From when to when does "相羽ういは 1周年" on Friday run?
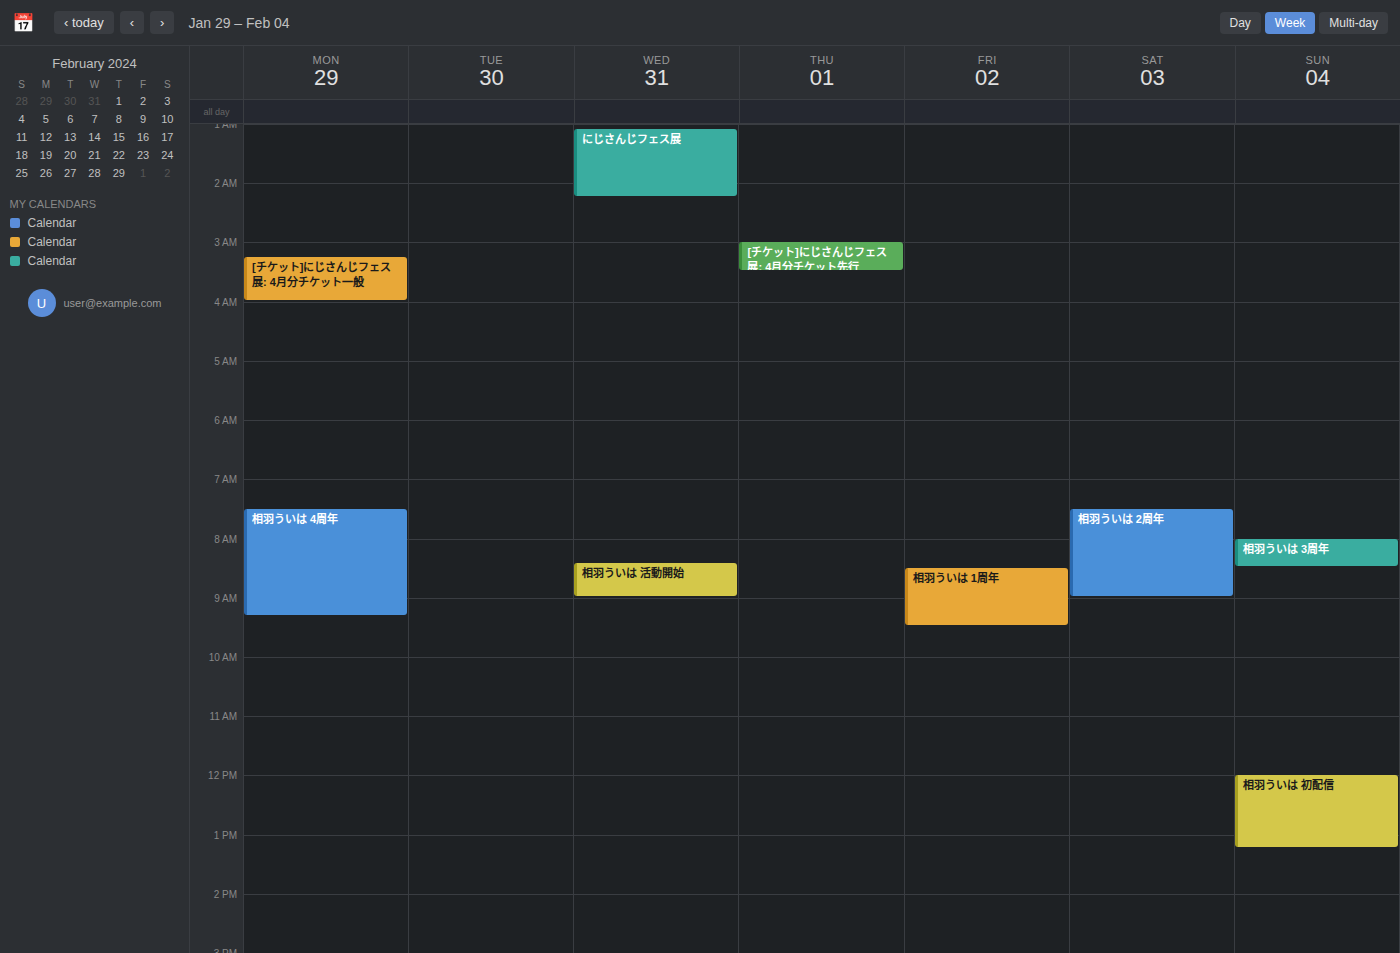
8:30 AM to 9:30 AM